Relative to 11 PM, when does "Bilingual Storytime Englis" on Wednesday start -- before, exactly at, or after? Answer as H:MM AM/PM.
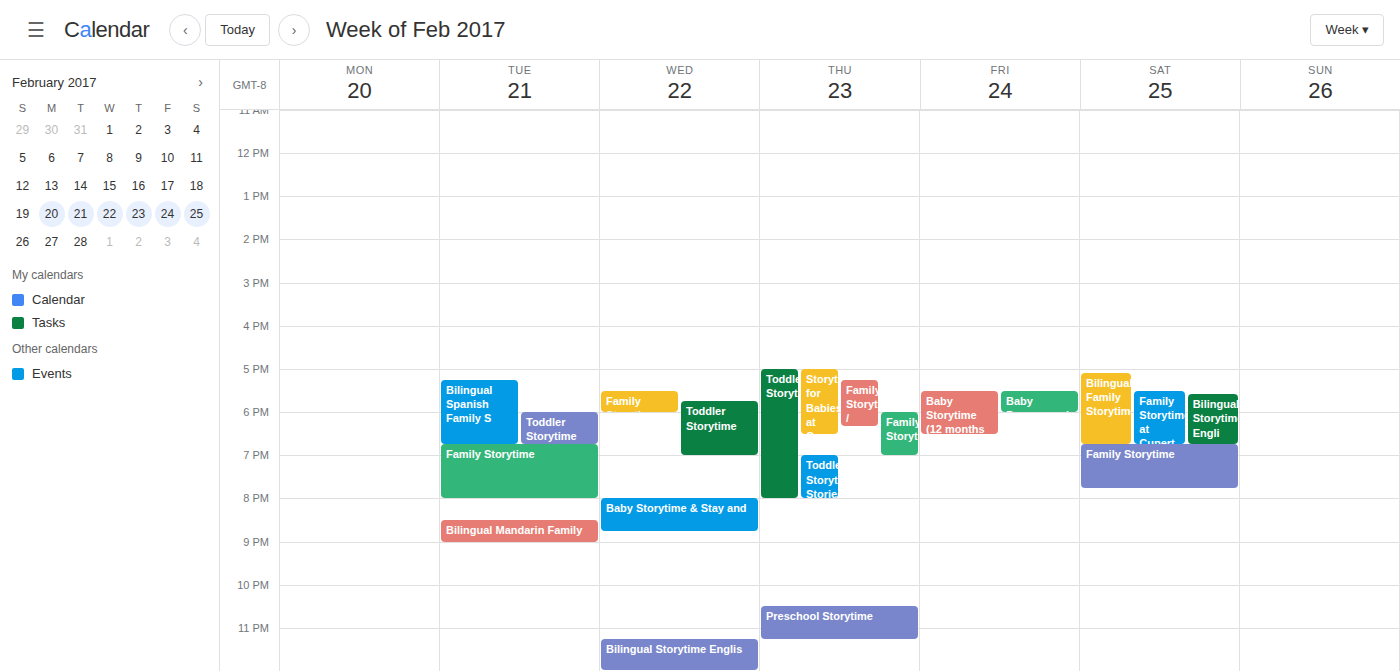
11:15 PM -- after 11 PM, 15 minutes below the 11 PM line.